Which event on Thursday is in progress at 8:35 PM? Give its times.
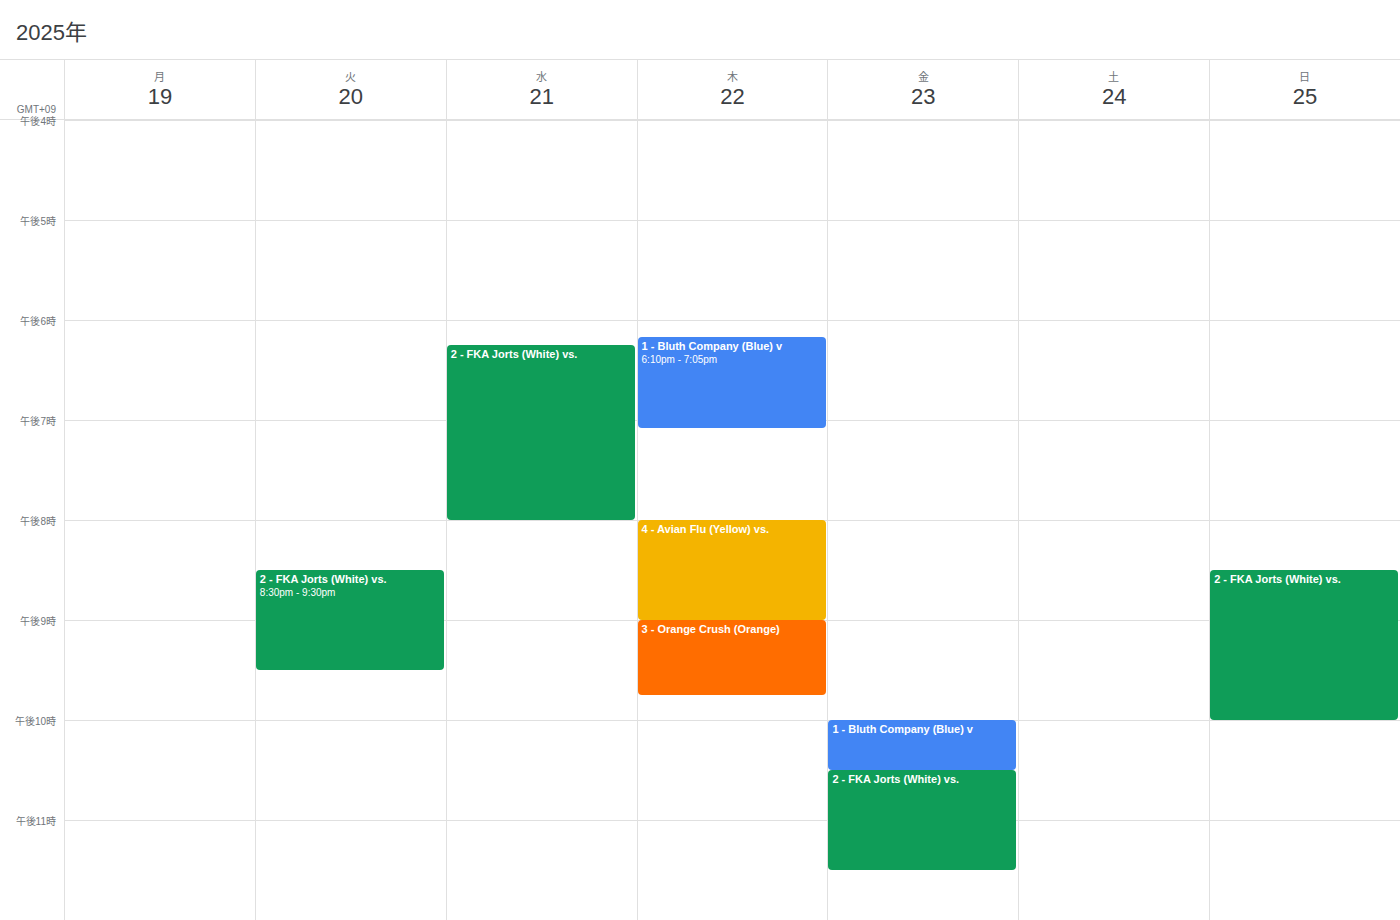
"4 - Avian Flu (Yellow) vs.", 8:00 PM to 9:00 PM